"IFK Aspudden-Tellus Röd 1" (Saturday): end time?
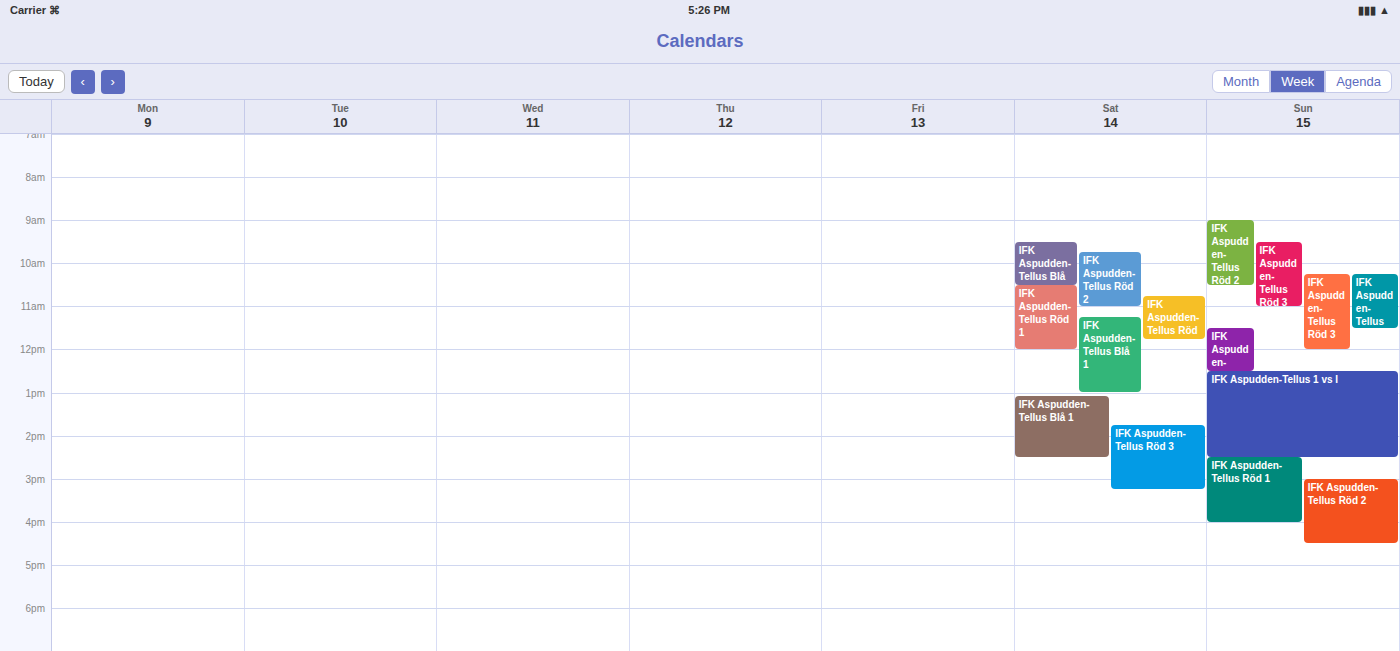
12:00 PM